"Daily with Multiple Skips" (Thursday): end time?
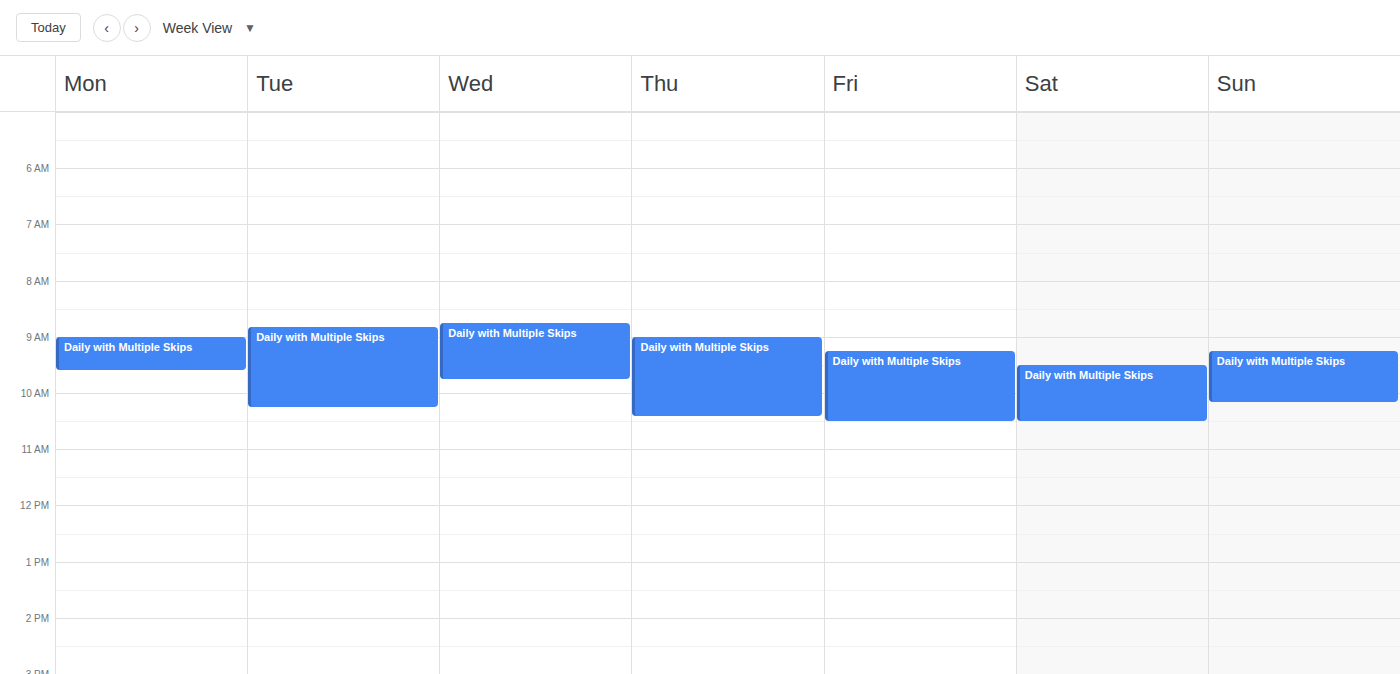
10:25